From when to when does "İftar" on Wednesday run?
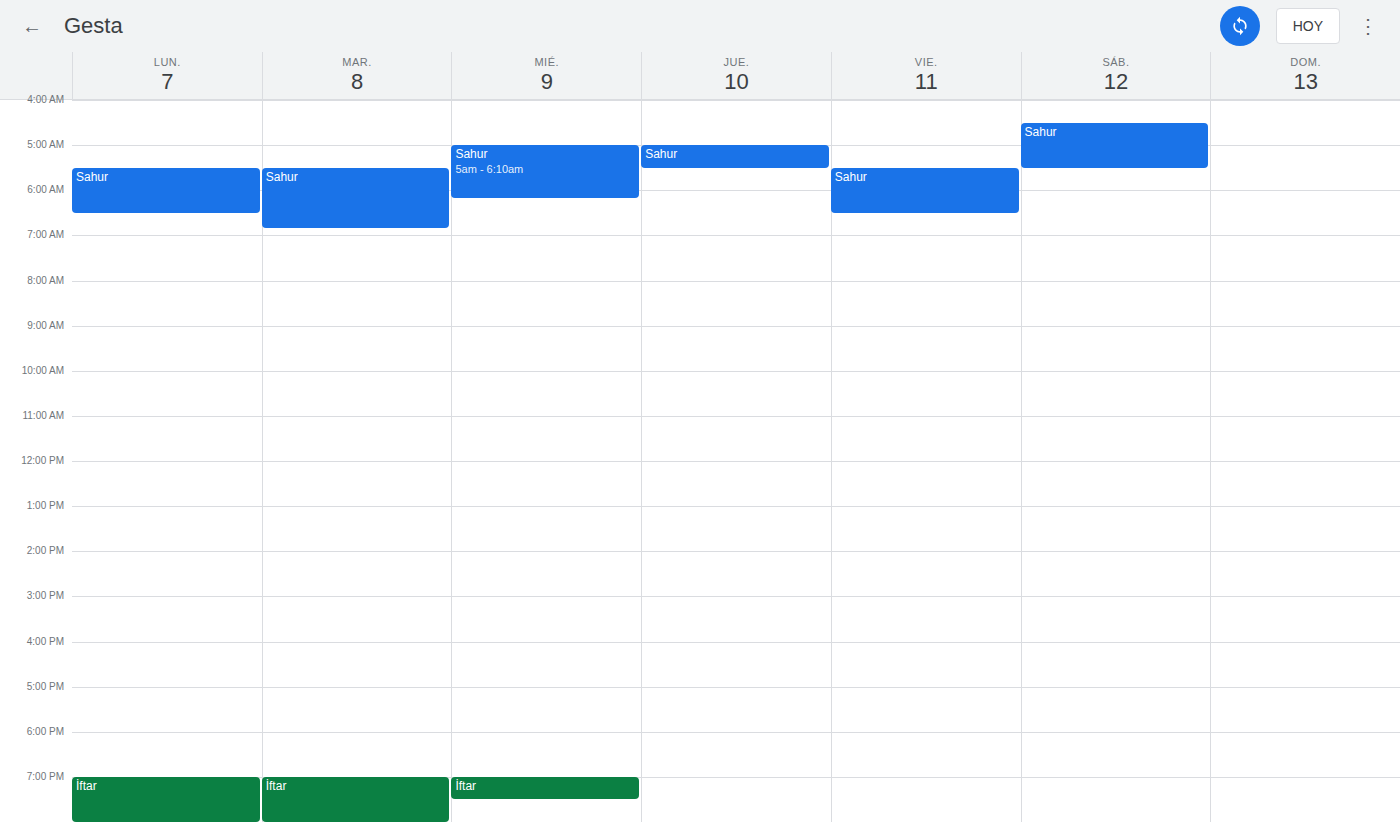
7:00 PM to 7:30 PM